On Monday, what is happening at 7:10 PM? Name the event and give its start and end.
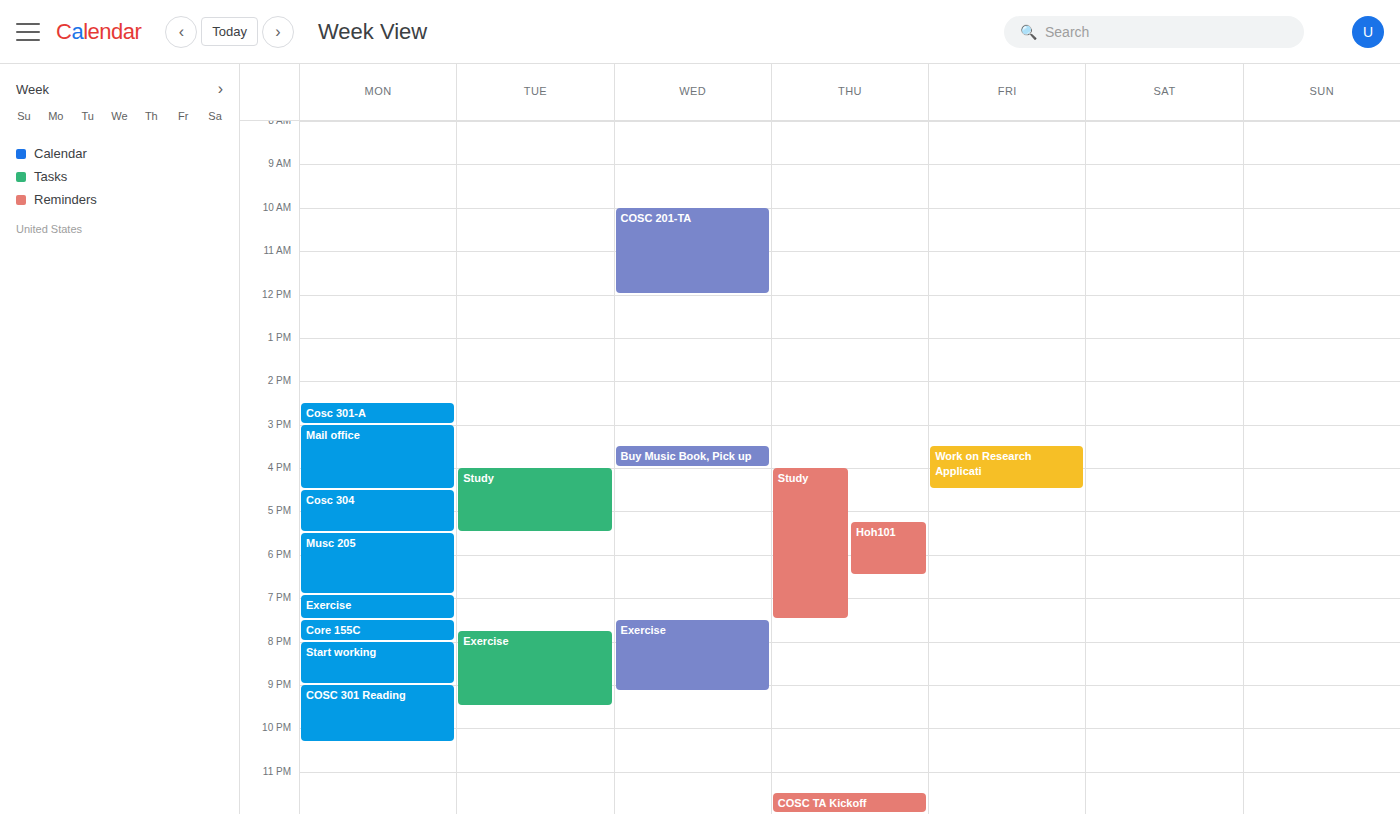
"Exercise", 6:55 PM to 7:30 PM